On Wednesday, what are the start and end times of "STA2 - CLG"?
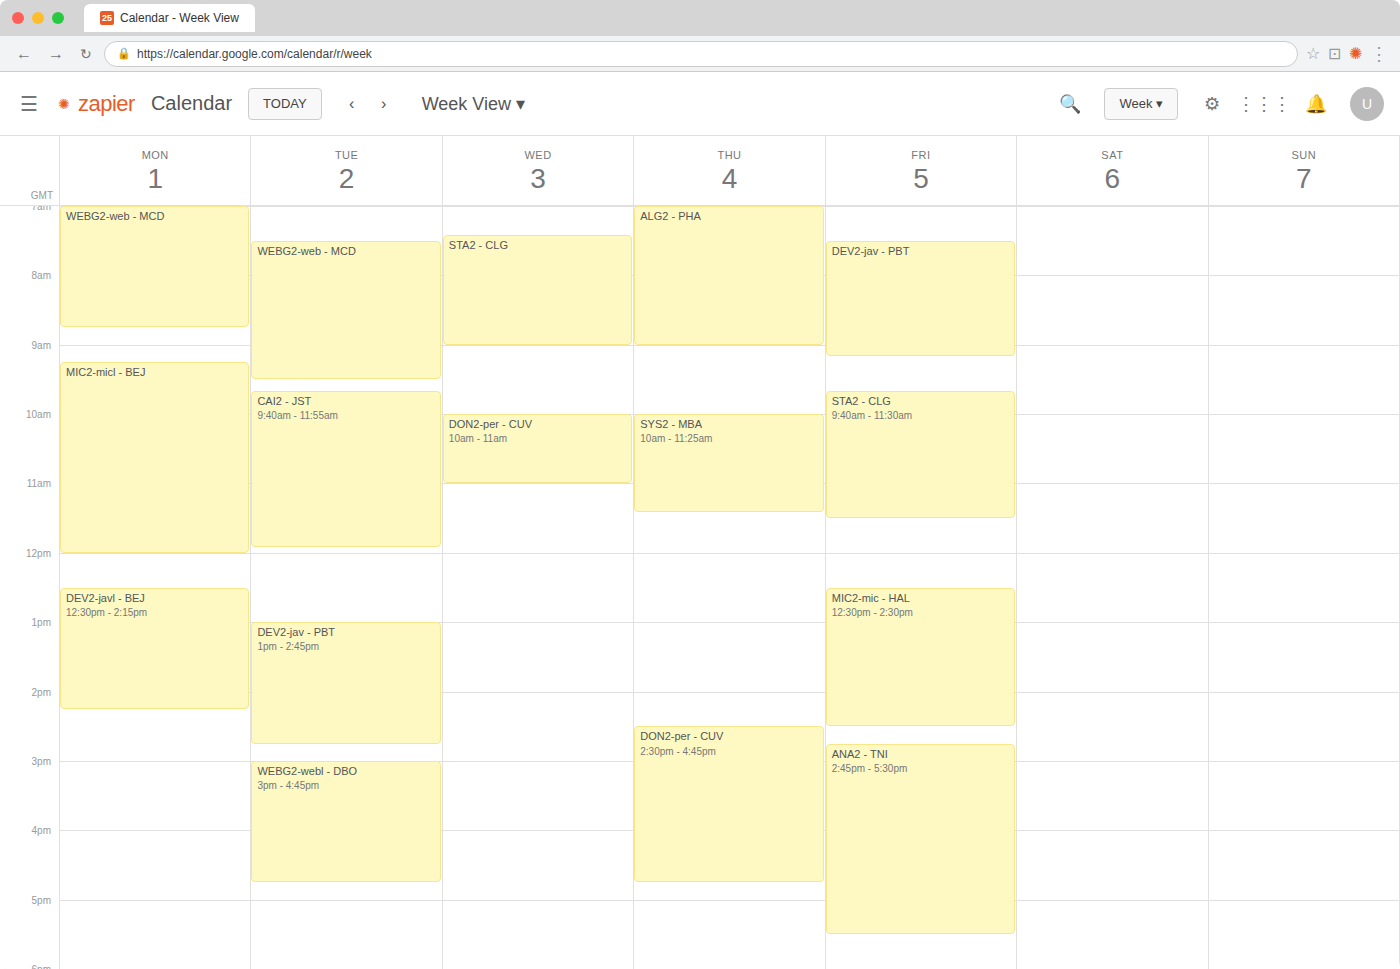
7:25 AM to 9:00 AM